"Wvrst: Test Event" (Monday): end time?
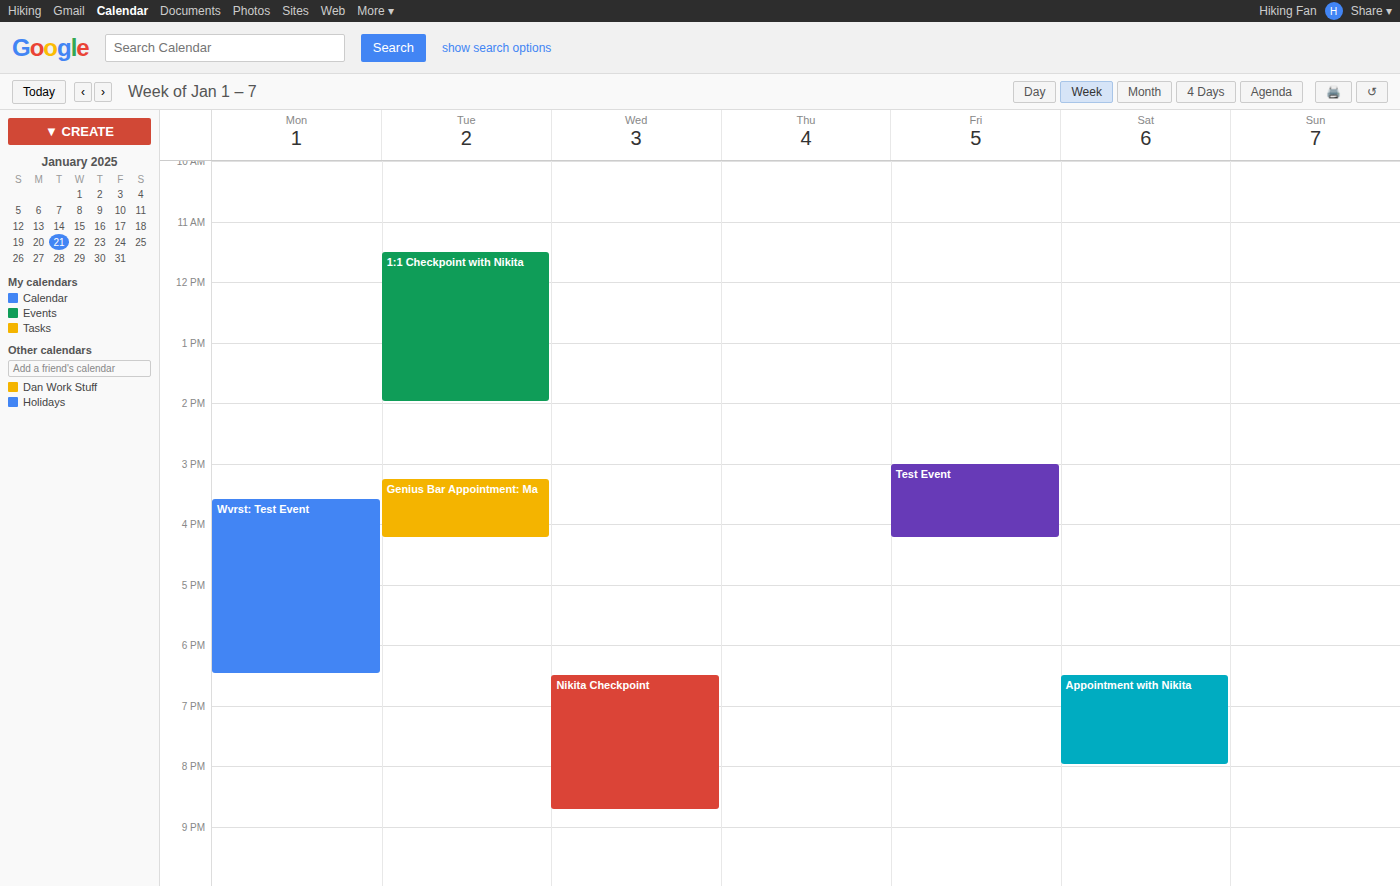
6:30 PM